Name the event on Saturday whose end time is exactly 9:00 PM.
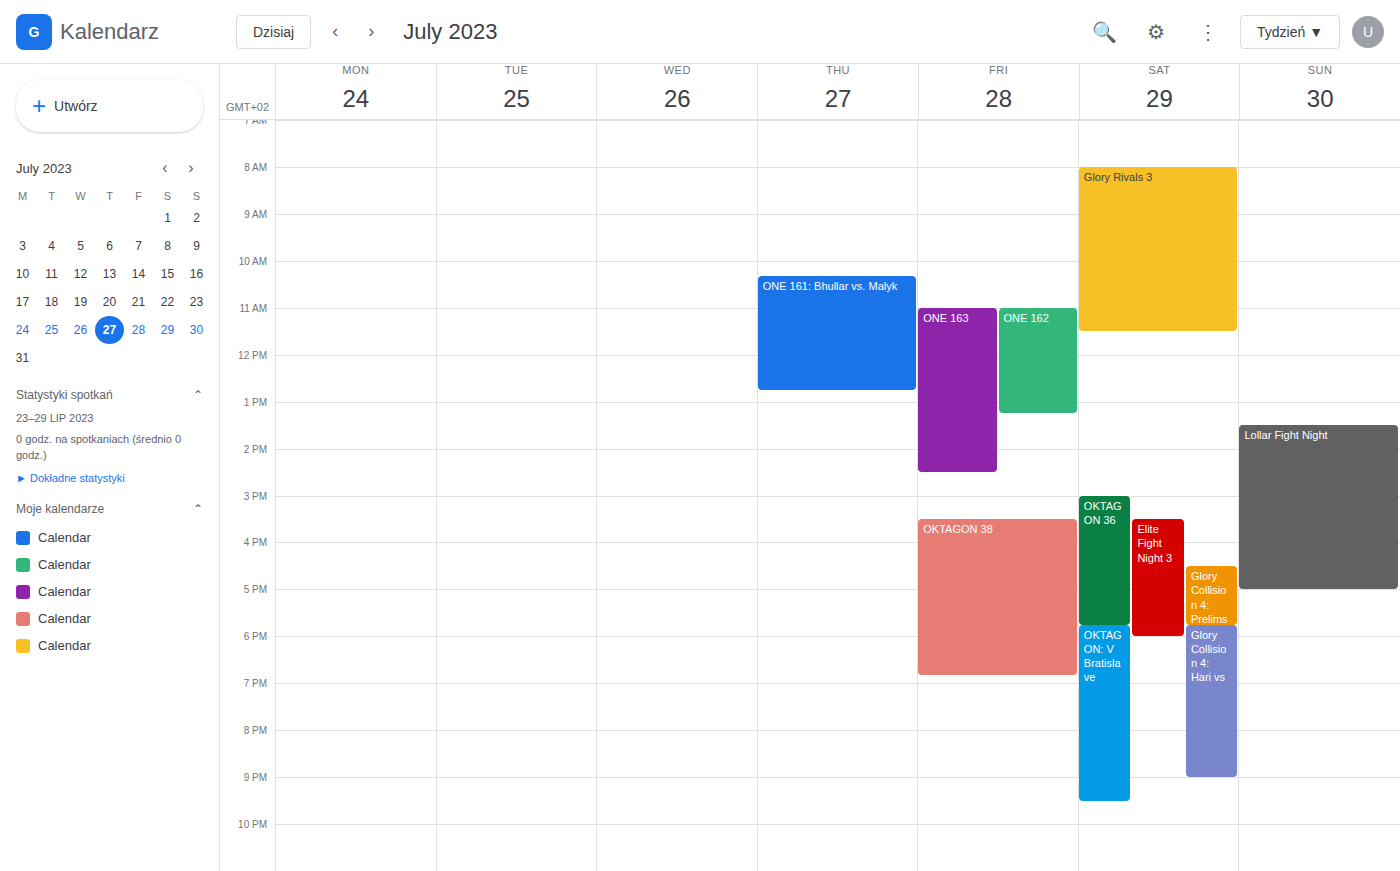
"Glory Collision 4: Hari vs"